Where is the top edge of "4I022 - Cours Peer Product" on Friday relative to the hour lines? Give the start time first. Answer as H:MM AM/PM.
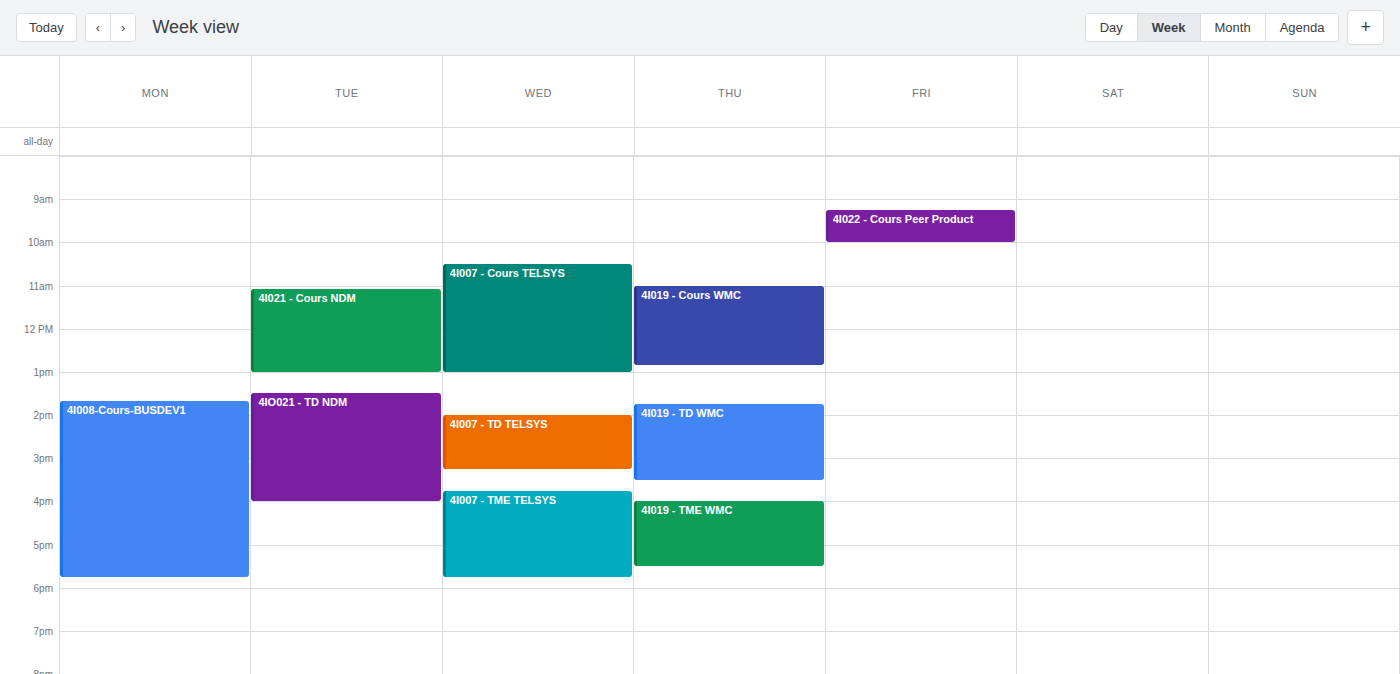
9:15 AM -- neither: a quarter of the way from the 9 AM line to the 10 AM line.